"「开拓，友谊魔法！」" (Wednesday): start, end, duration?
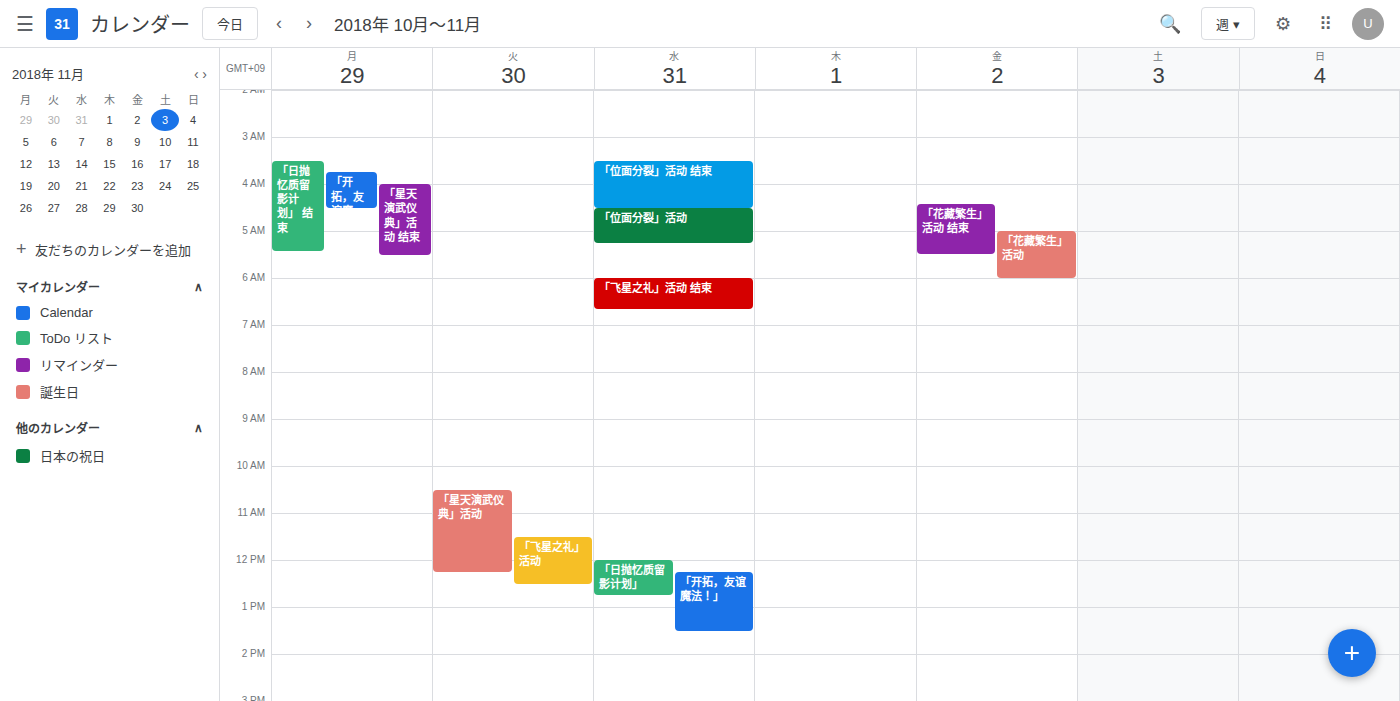
12:15 PM to 1:30 PM, 1 hour 15 minutes